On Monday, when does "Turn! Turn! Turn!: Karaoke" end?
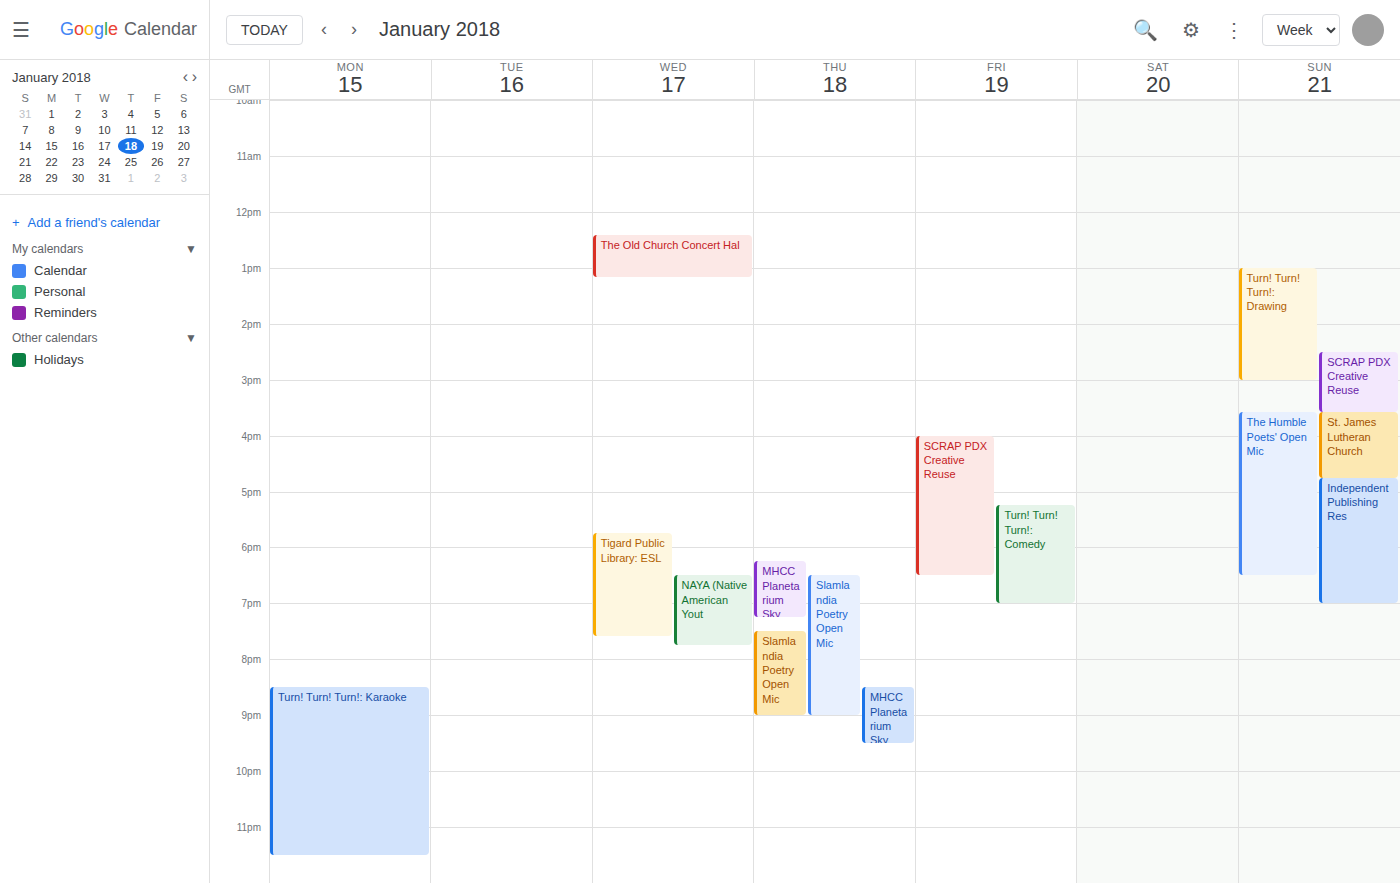
11:30 PM